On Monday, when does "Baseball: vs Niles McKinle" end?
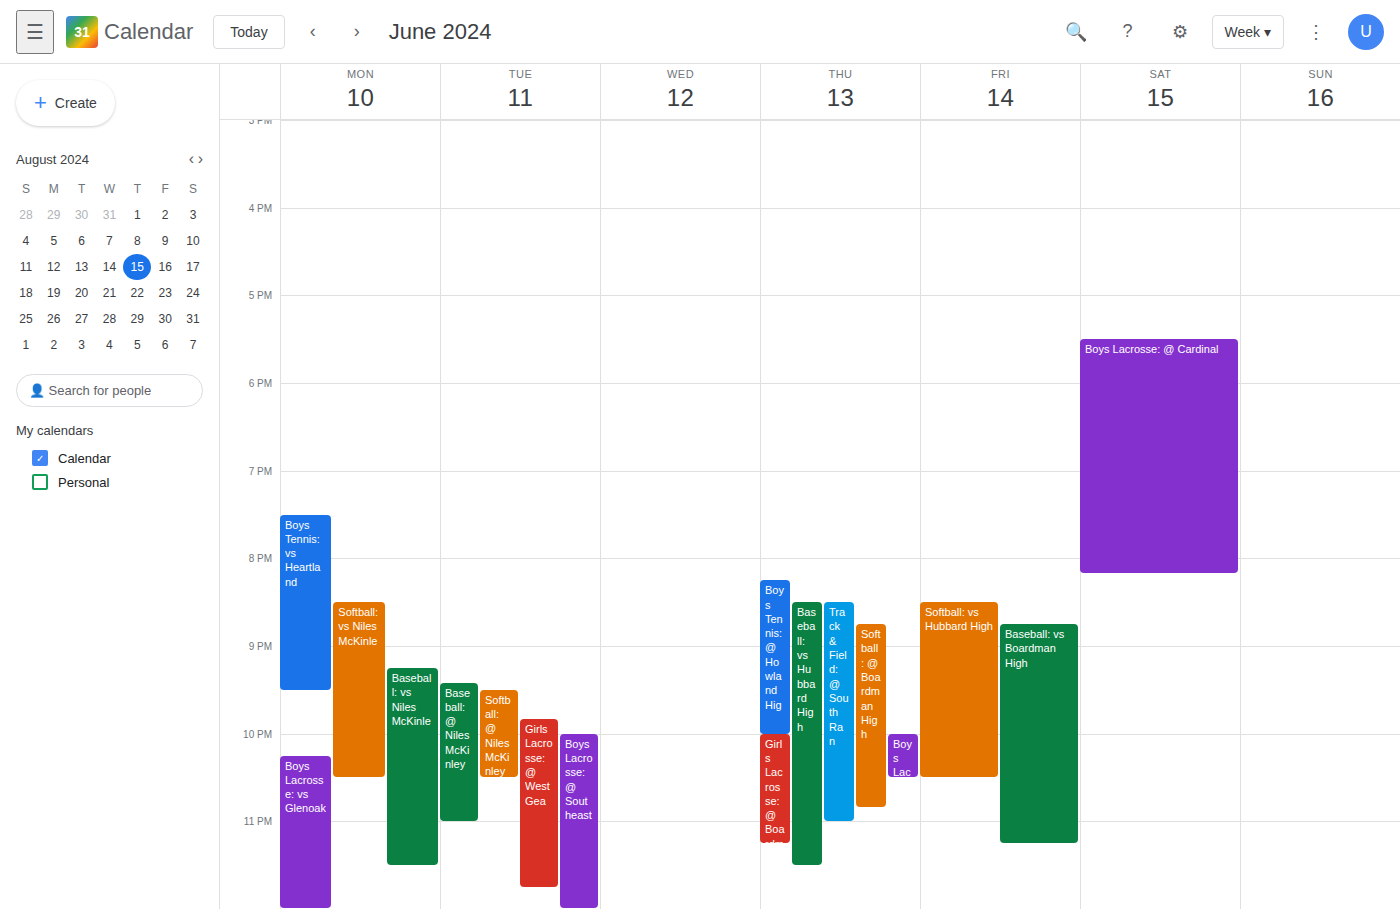
11:30 PM